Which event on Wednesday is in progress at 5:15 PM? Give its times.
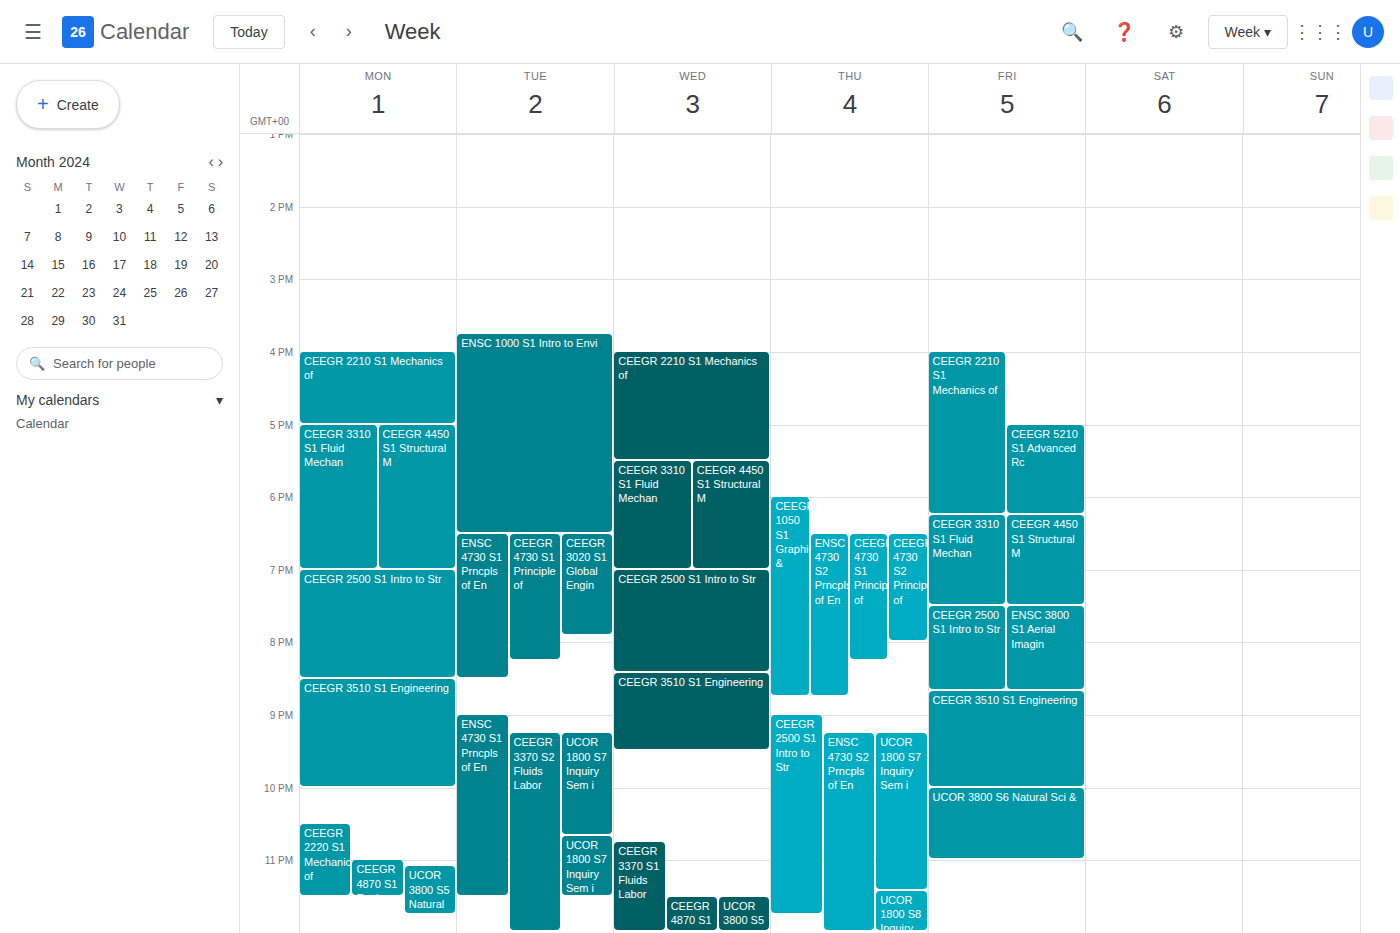
"CEEGR 2210 S1 Mechanics of", 4:00 PM to 5:30 PM